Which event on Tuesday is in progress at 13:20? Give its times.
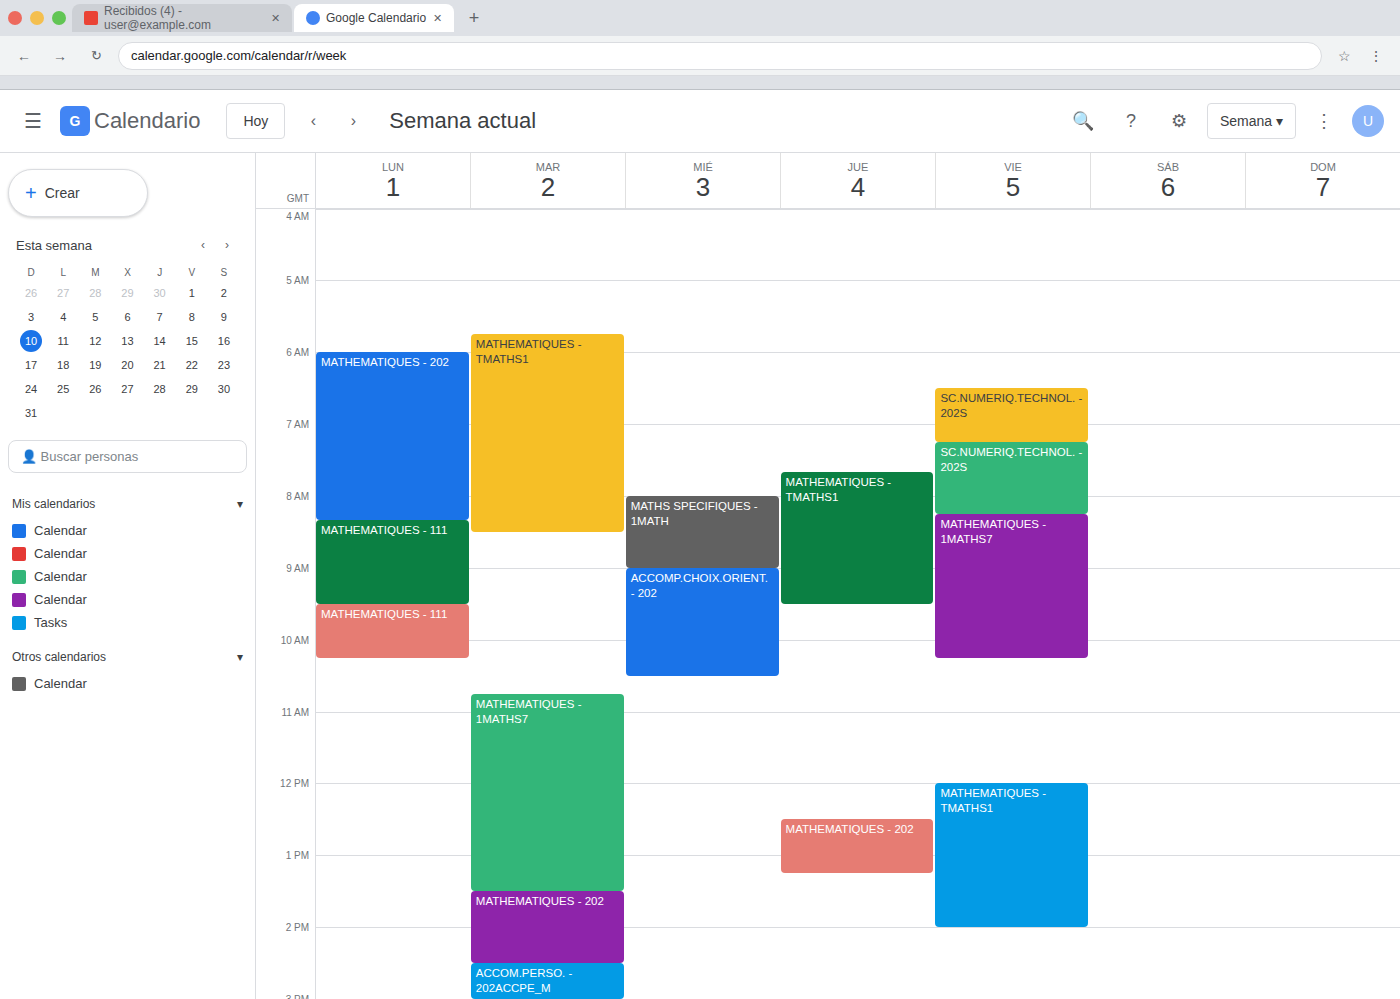
"MATHEMATIQUES - 1MATHS7", 10:45 to 13:30